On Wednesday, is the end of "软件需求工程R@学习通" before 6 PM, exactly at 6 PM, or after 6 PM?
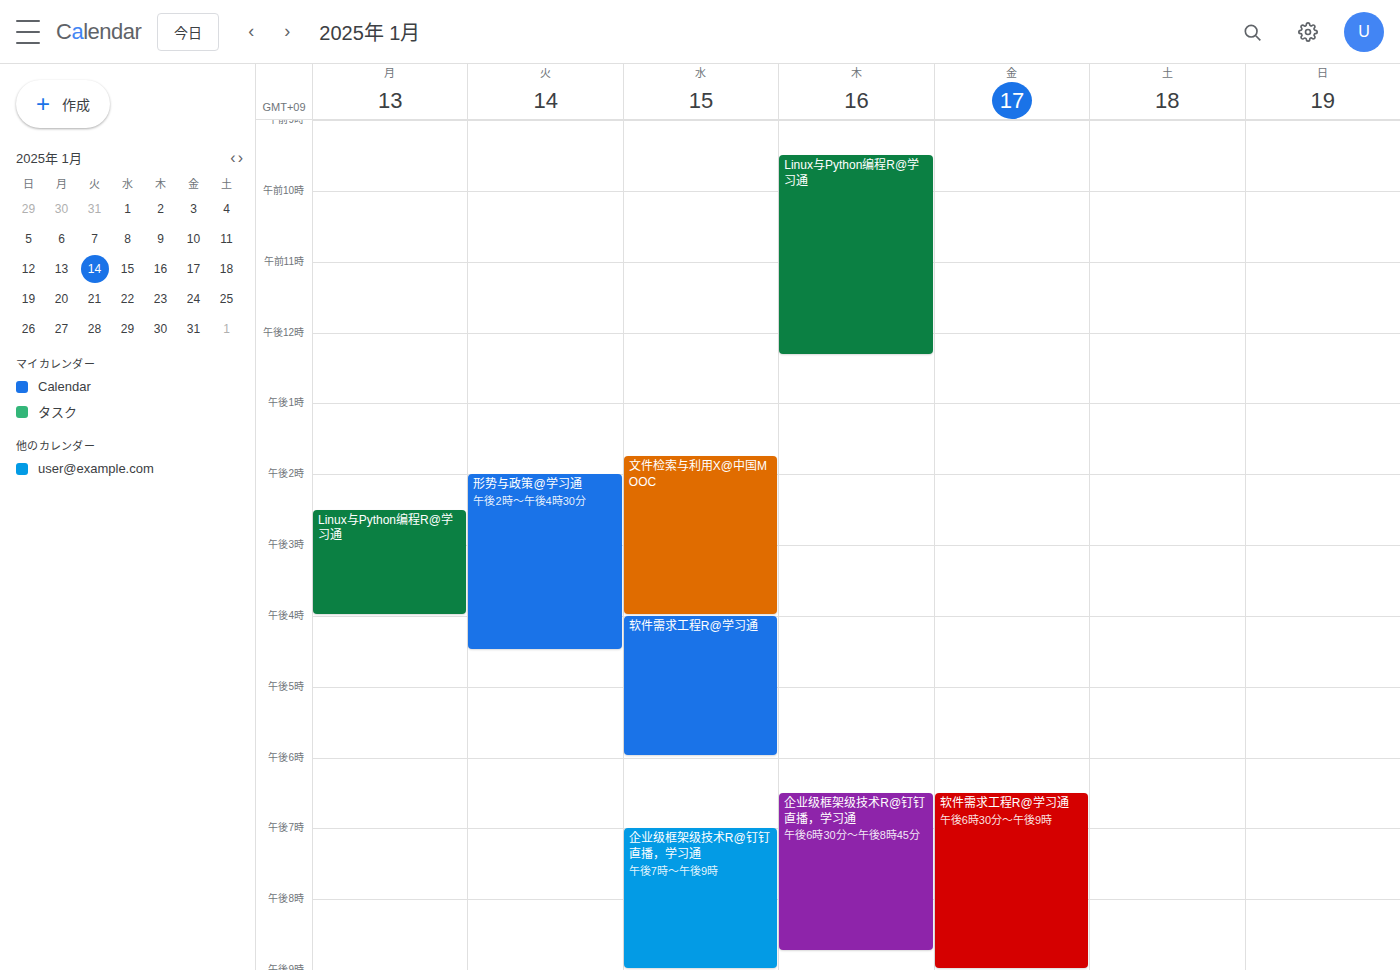
6:00 PM -- exactly at 6 PM, on the 6 PM line.